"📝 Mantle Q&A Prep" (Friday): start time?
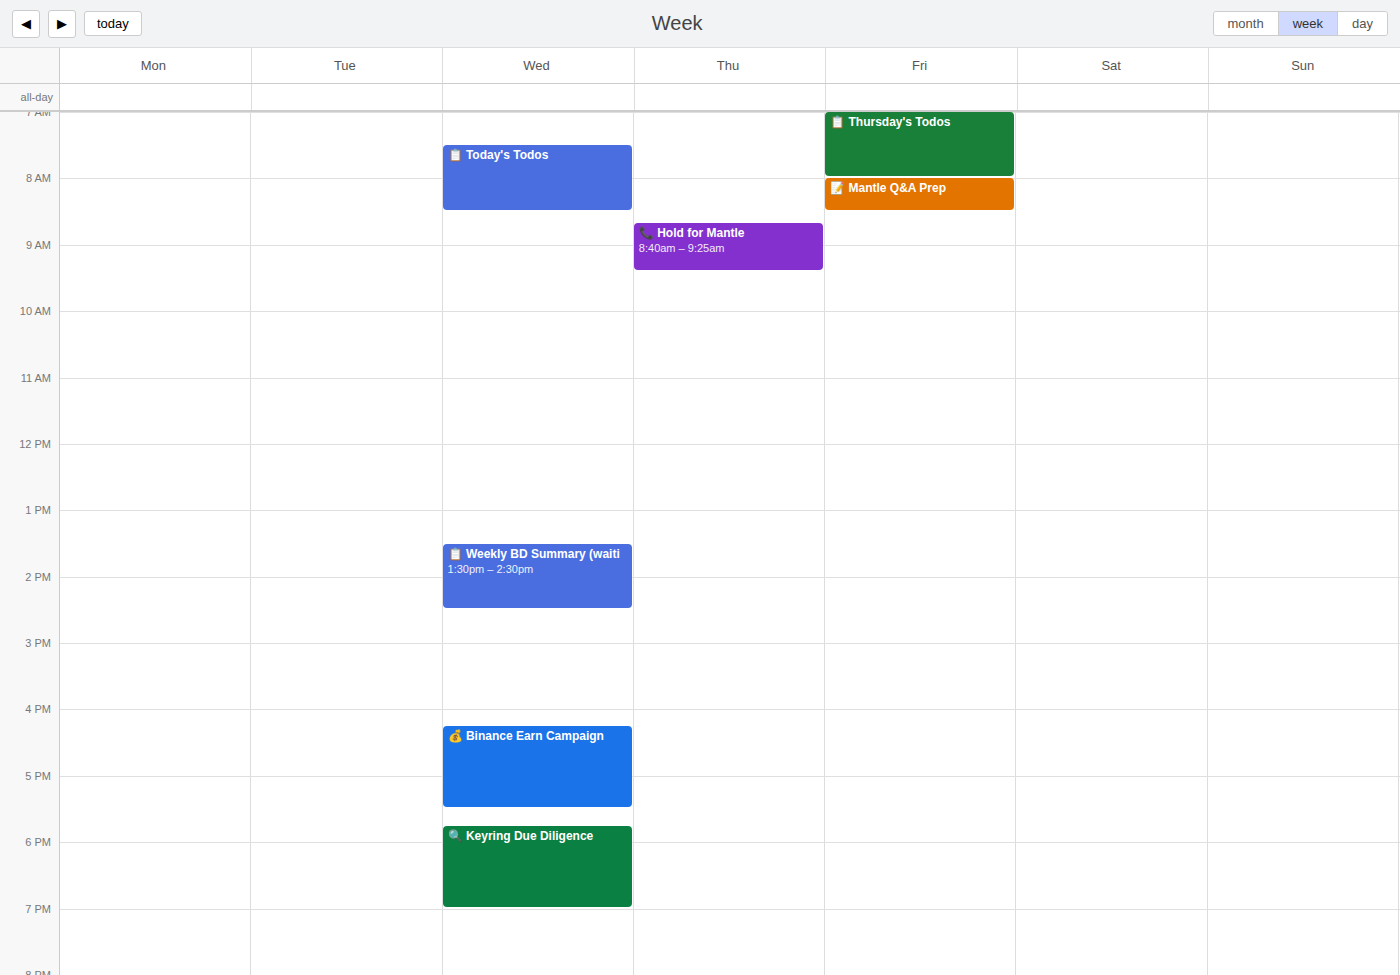
8:00 AM